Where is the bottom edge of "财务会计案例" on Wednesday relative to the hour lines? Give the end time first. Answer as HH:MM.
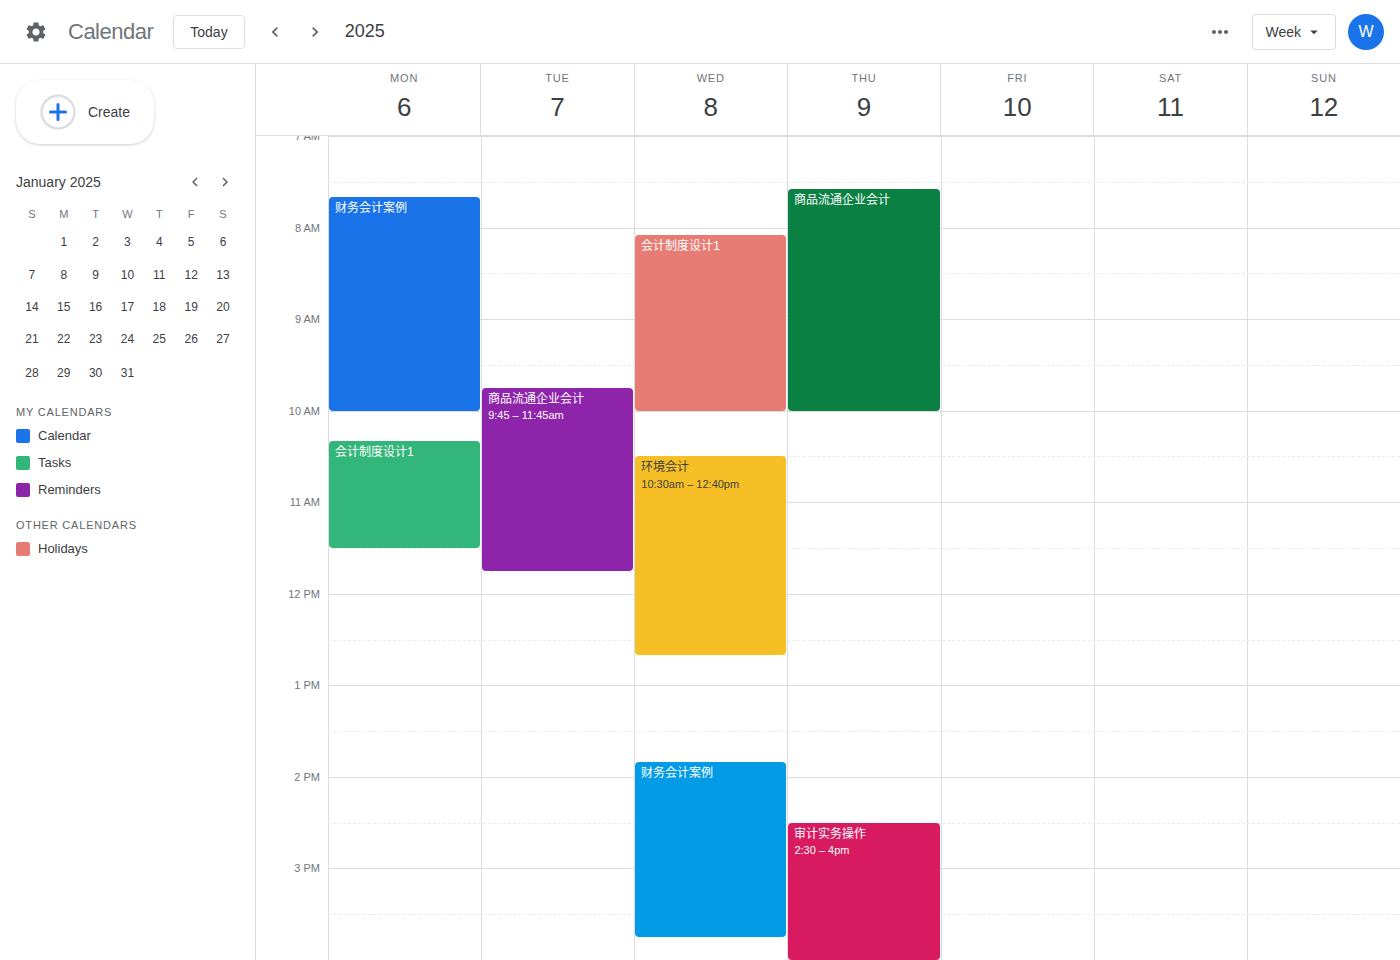
15:45 -- neither: three quarters of the way from the 15:00 line to the 16:00 line.